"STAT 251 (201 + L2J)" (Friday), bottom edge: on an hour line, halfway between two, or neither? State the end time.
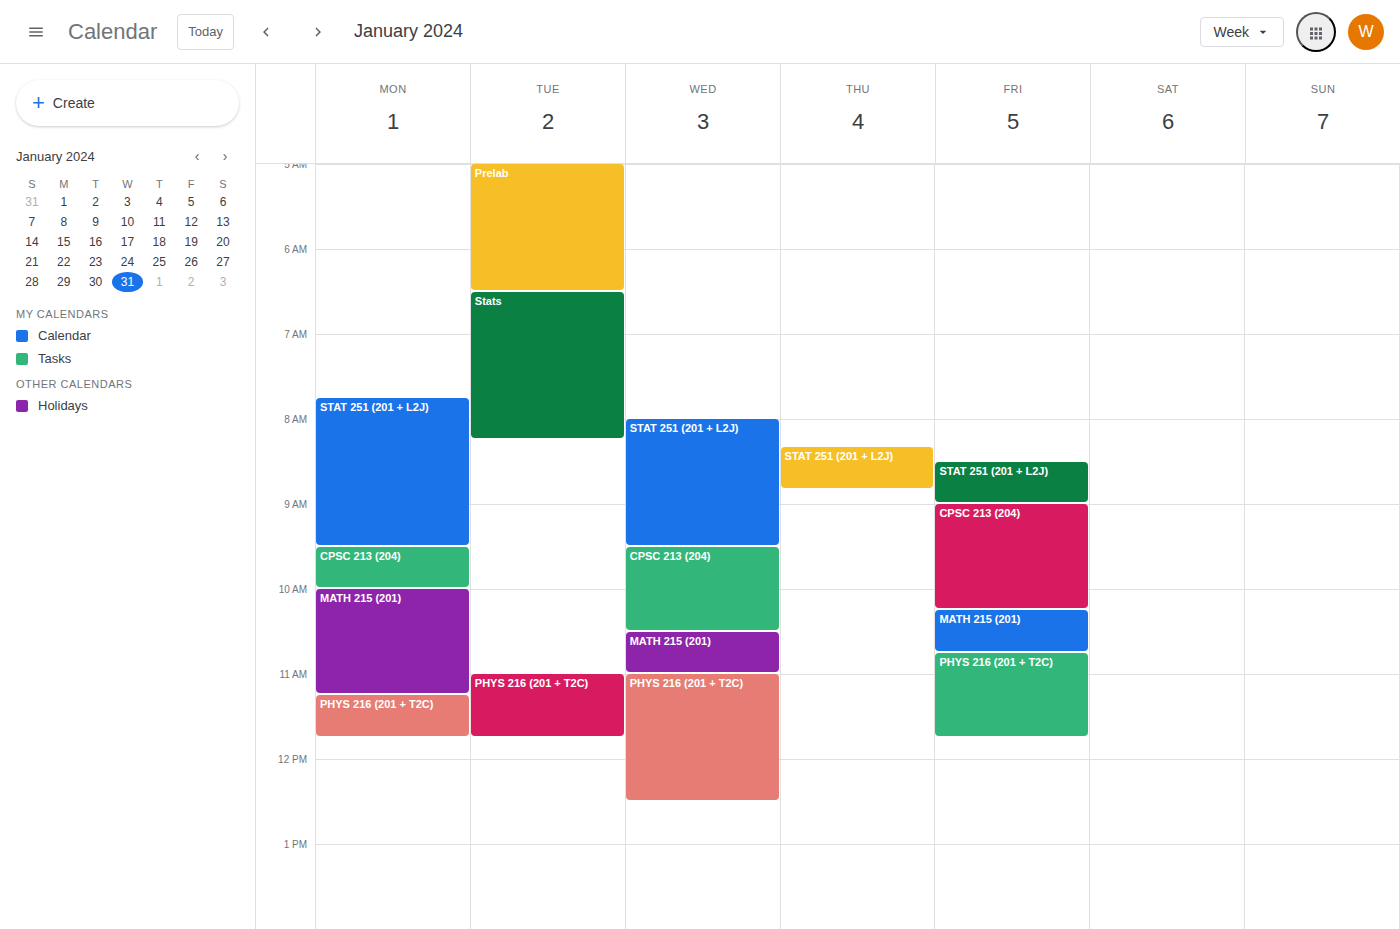
9:00 AM -- exactly on the 9 AM line.